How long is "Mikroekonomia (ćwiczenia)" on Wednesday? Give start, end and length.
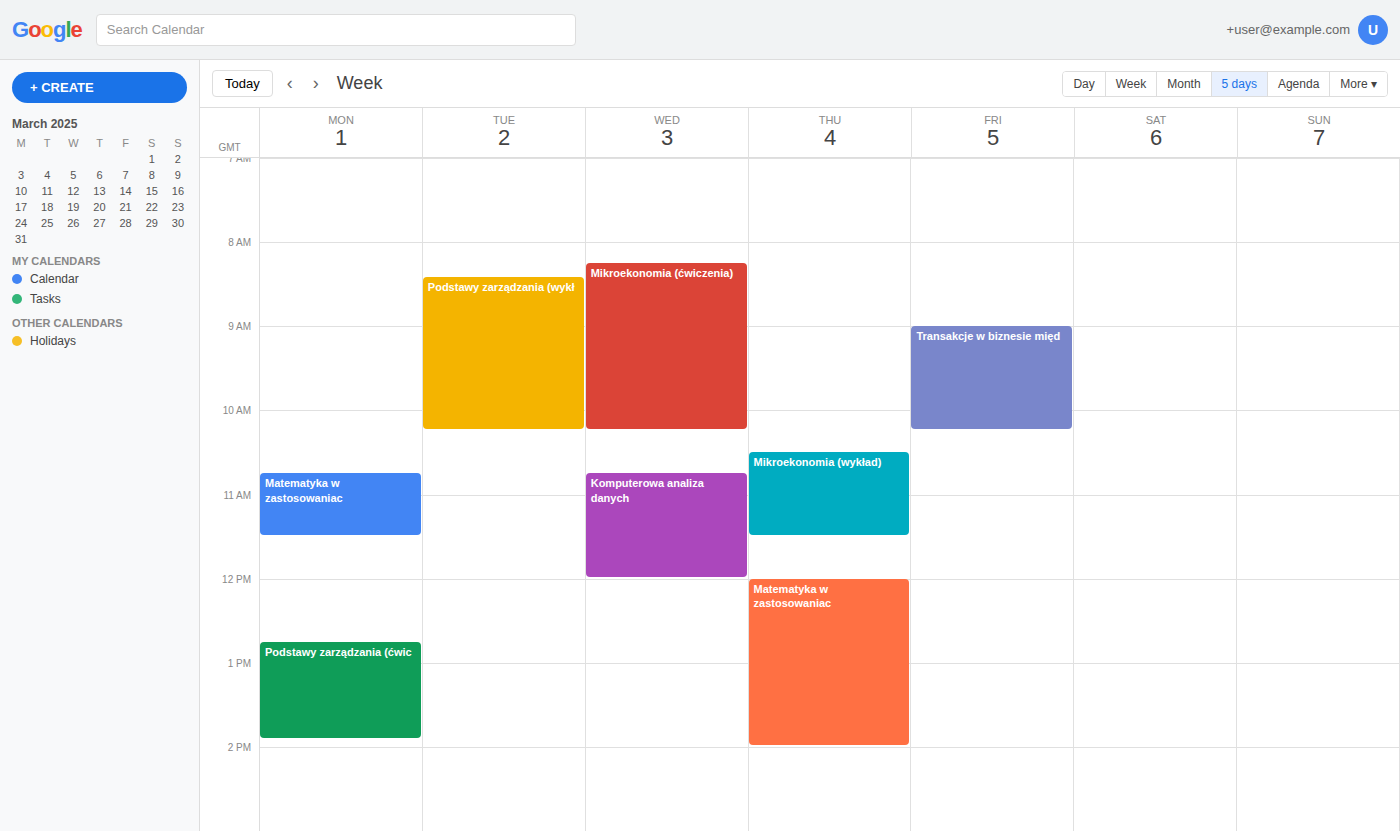
8:15 AM to 10:15 AM, 2 hours